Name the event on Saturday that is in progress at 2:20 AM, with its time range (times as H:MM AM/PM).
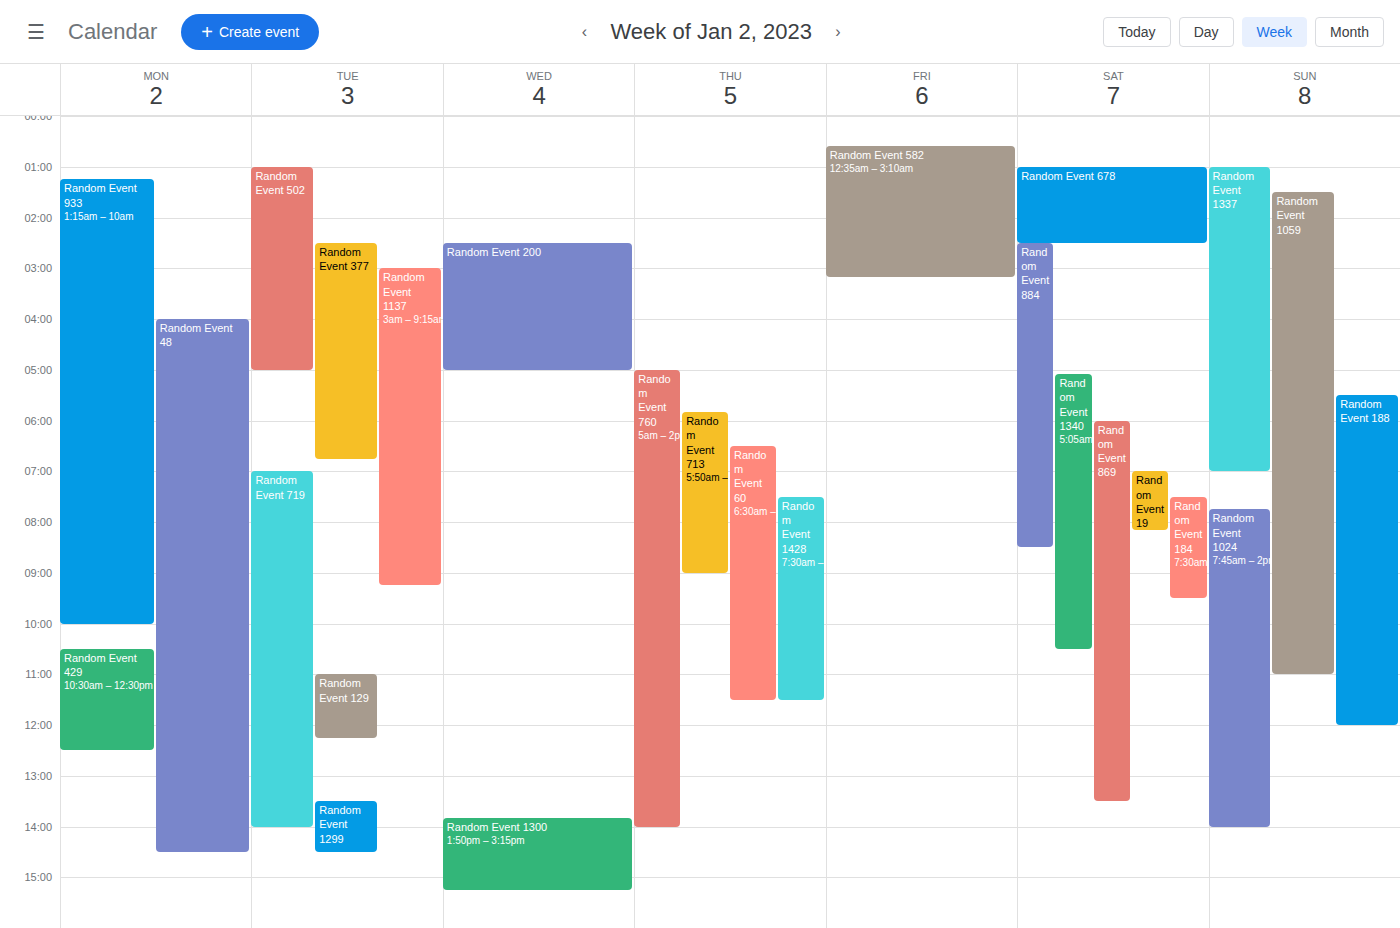
"Random Event 678", 1:00 AM to 2:30 AM